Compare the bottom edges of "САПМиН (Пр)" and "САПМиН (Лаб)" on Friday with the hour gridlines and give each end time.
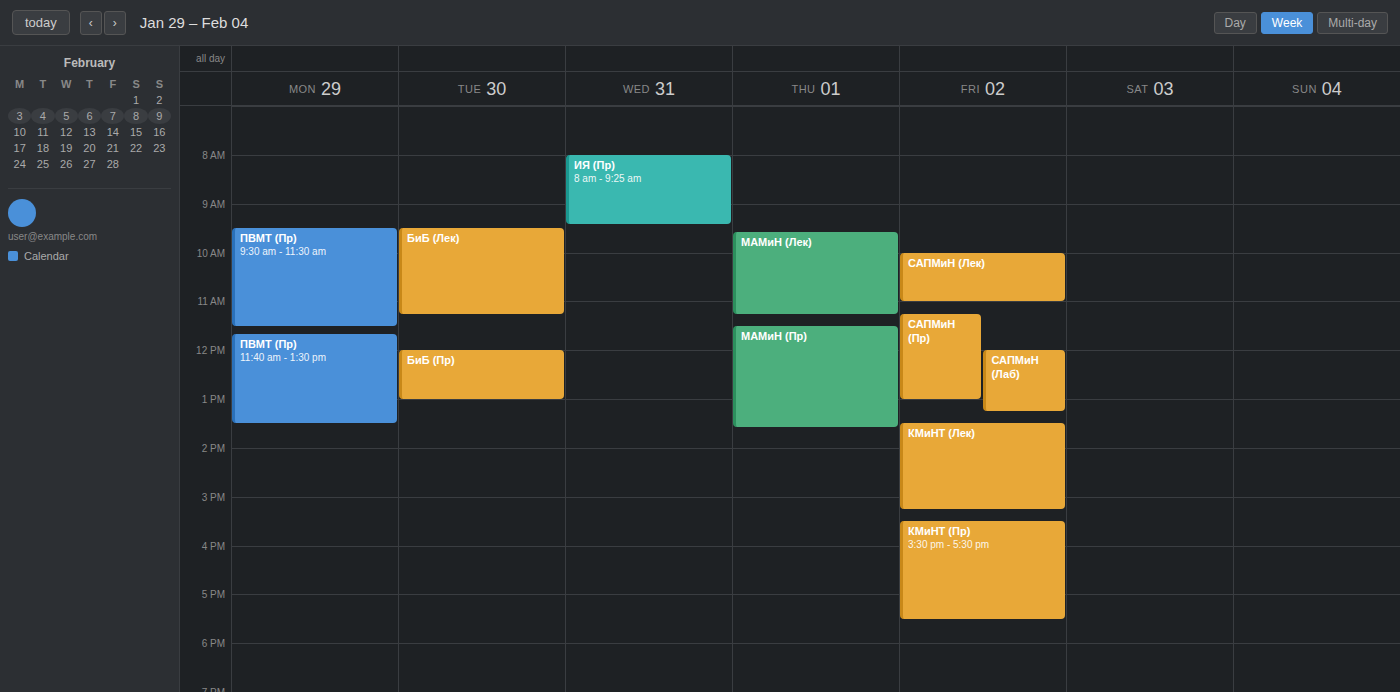
"САПМиН (Пр)": 1:00 PM, exactly on the 1 PM line. "САПМиН (Лаб)": 1:15 PM, neither: a quarter of the way from the 1 PM line to the 2 PM line.